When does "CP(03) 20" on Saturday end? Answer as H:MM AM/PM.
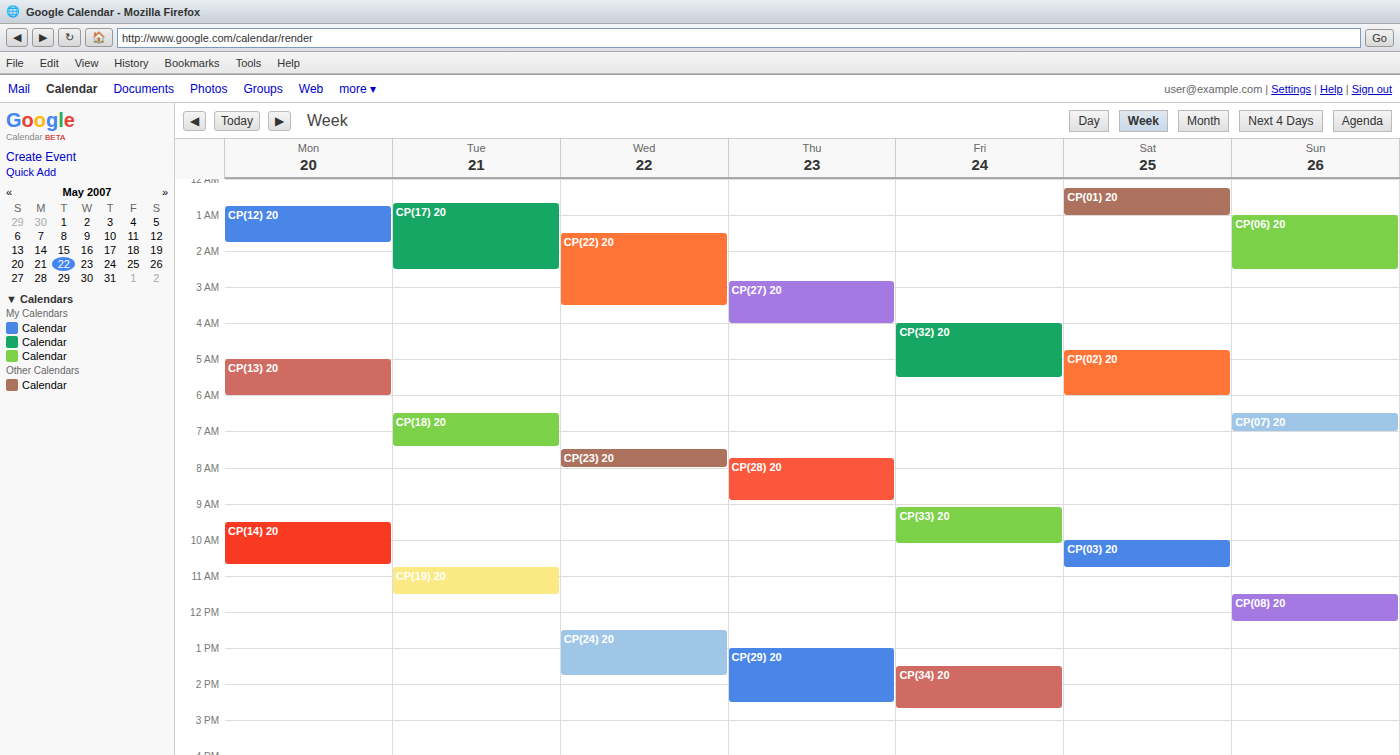
10:45 AM